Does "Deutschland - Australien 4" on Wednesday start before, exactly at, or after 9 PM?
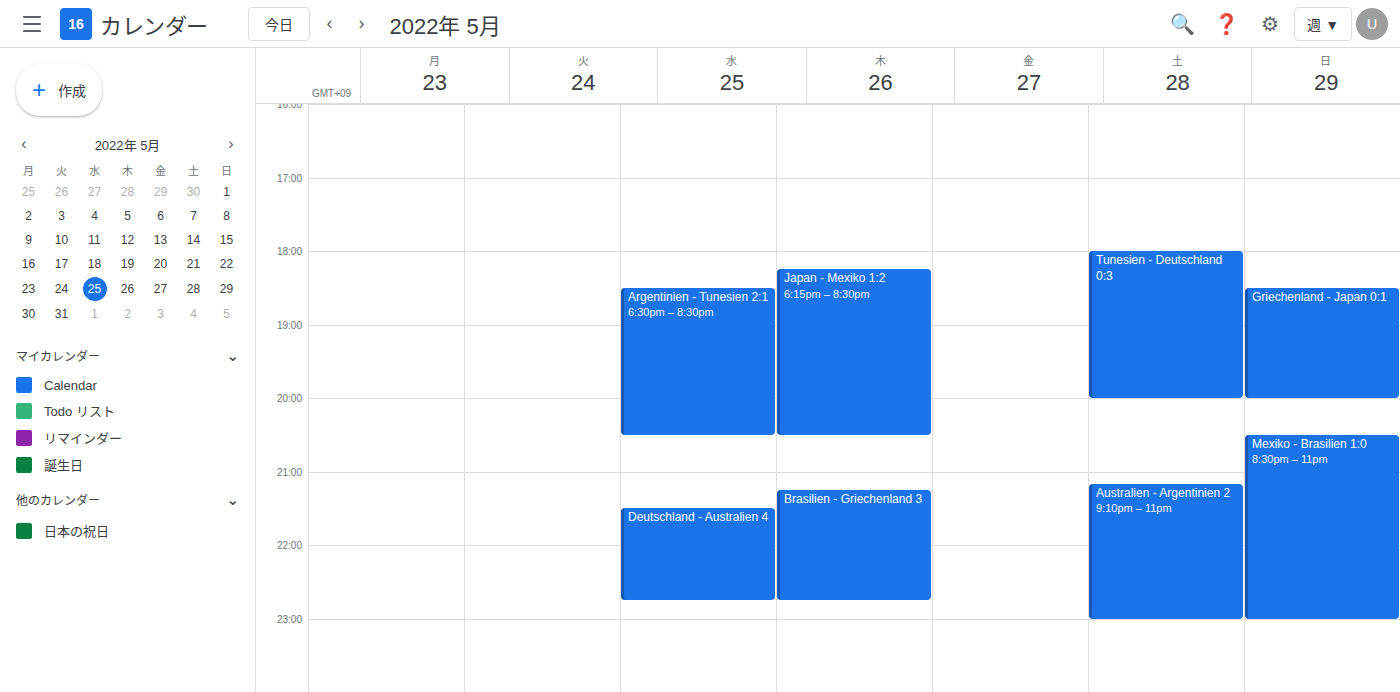
9:30 PM -- after 9 PM, 30 minutes below the 9 PM line.